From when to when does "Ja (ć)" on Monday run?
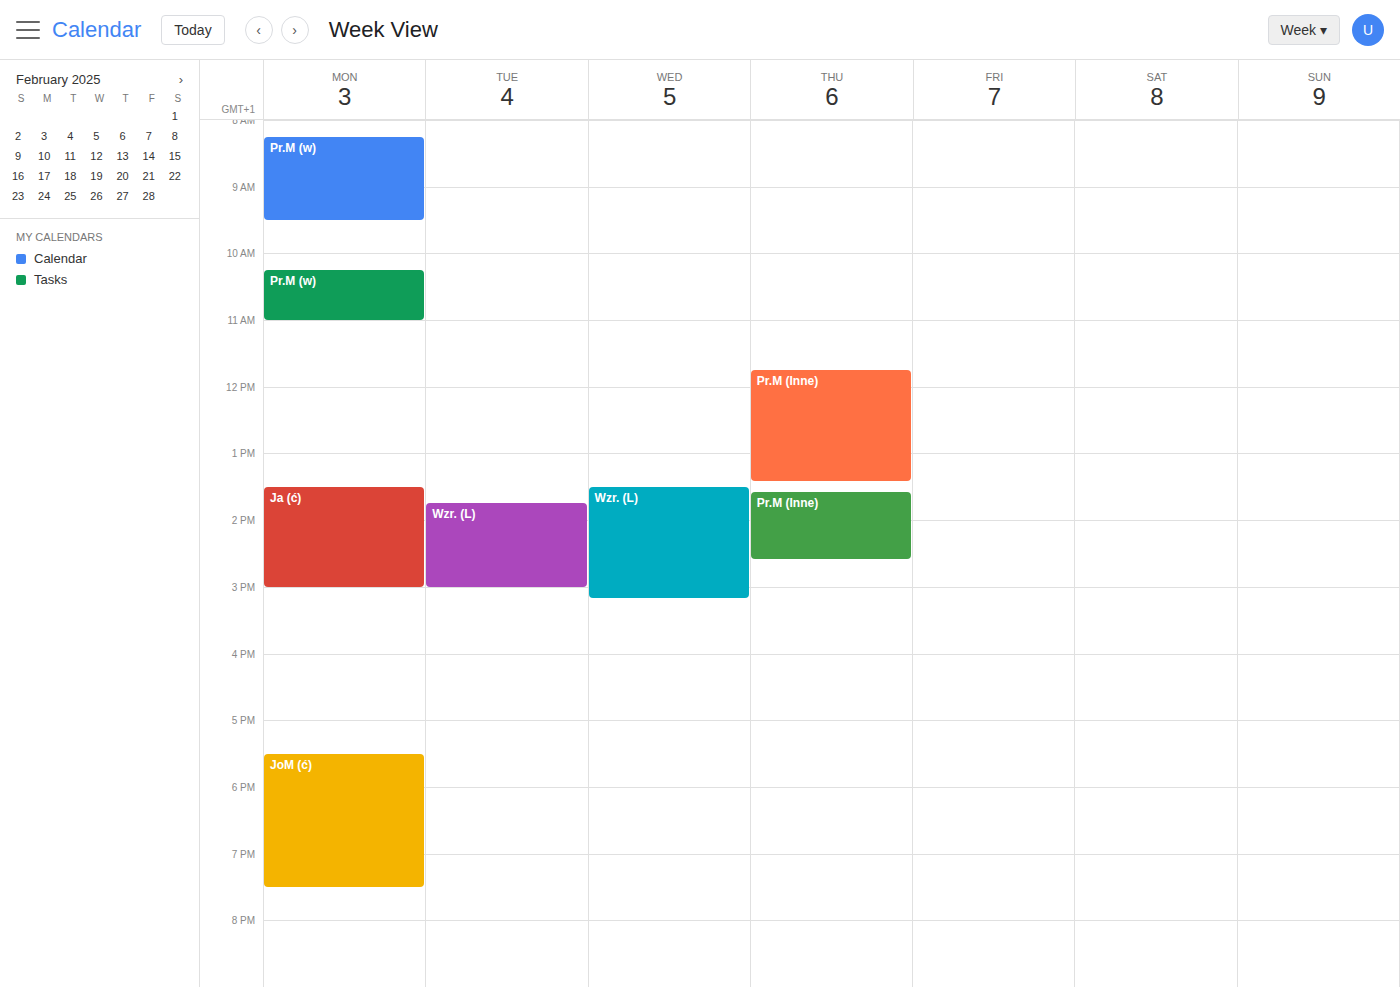
1:30 PM to 3:00 PM